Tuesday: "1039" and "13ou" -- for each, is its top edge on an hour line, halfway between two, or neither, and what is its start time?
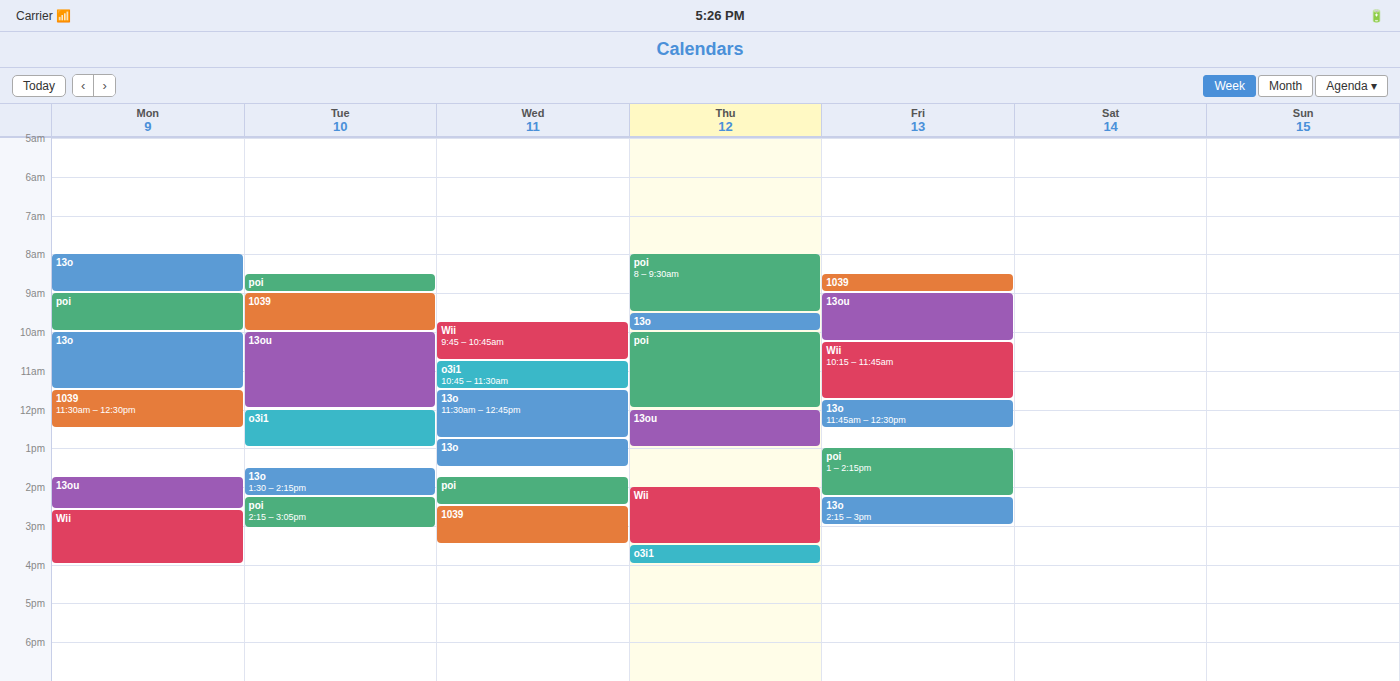
"1039": 9:00 AM, exactly on the 9 AM line. "13ou": 10:00 AM, exactly on the 10 AM line.